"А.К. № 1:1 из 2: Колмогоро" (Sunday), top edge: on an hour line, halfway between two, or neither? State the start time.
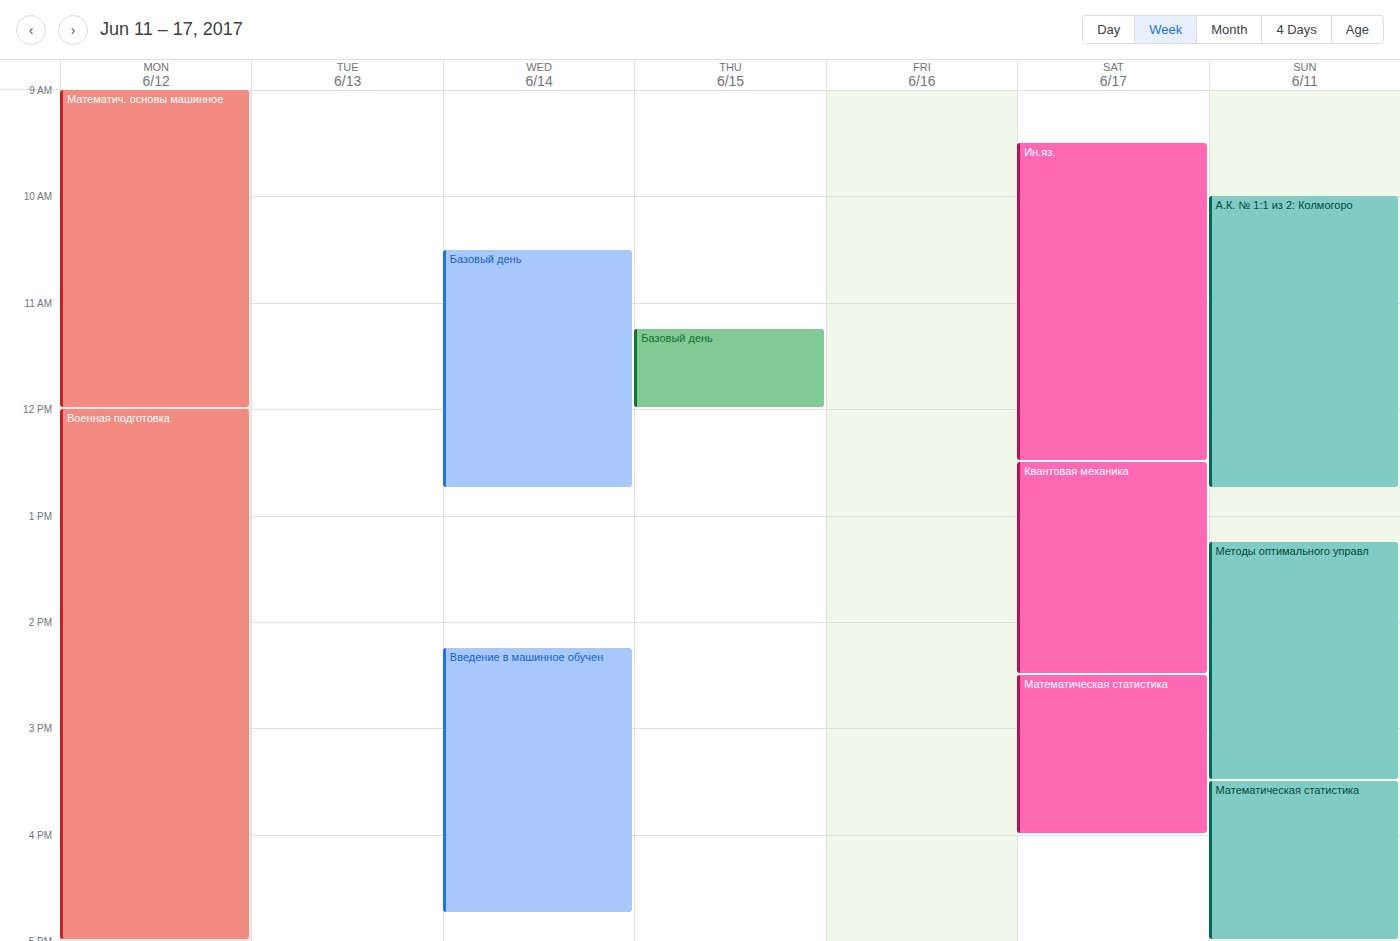
10:00 AM -- exactly on the 10 AM line.